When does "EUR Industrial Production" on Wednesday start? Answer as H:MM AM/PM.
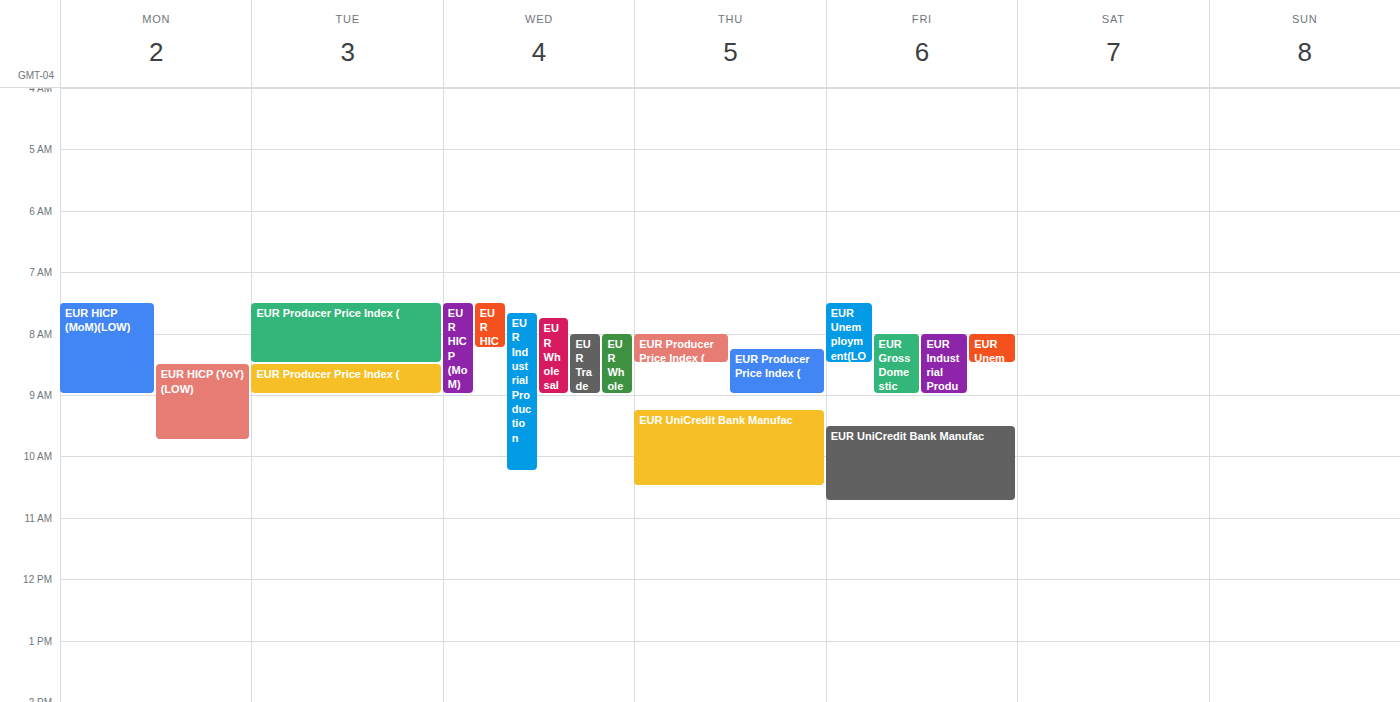
7:40 AM